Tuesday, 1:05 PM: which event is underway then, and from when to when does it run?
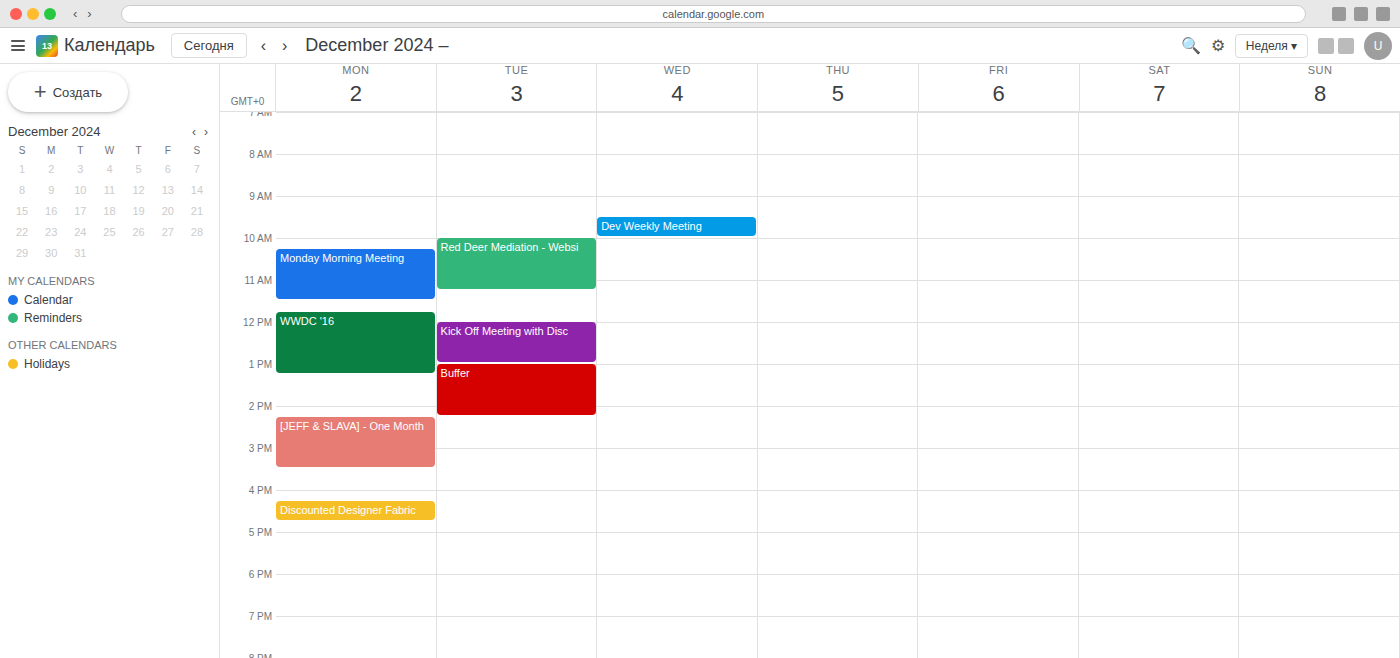
"Buffer", 1:00 PM to 2:15 PM